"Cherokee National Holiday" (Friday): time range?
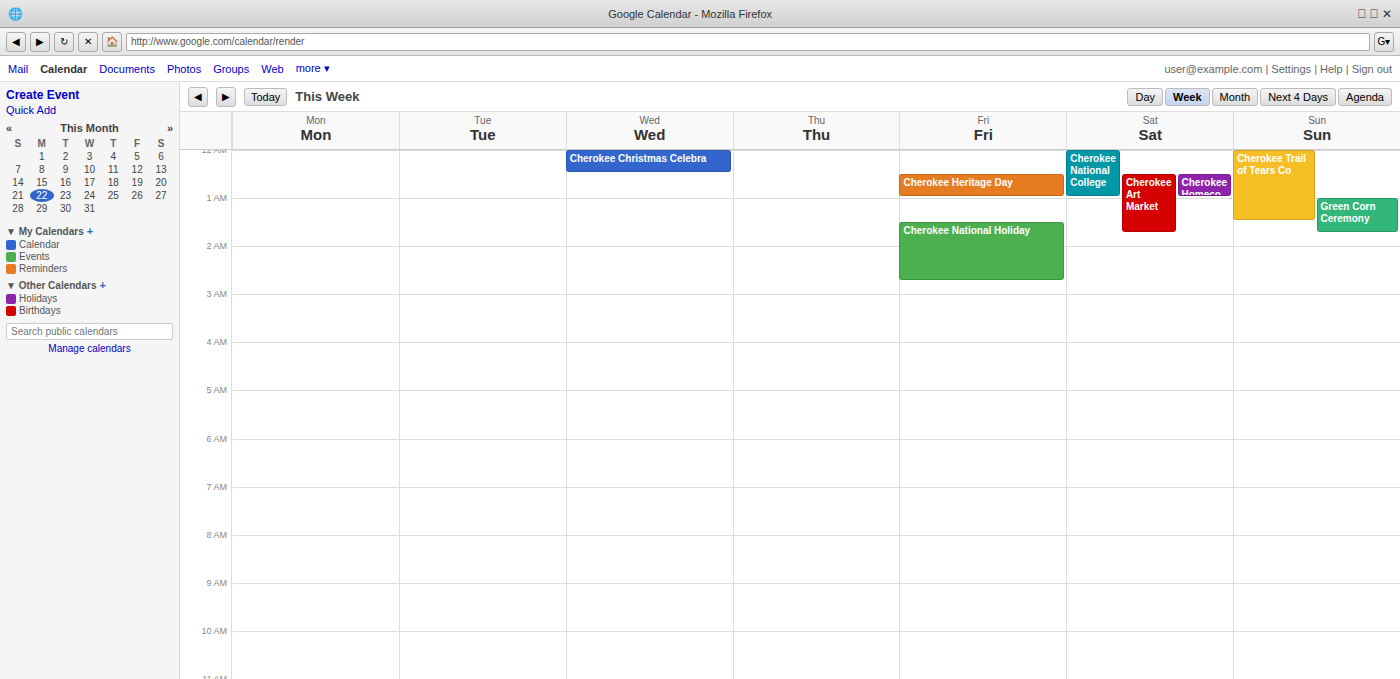
1:30 AM to 2:45 AM